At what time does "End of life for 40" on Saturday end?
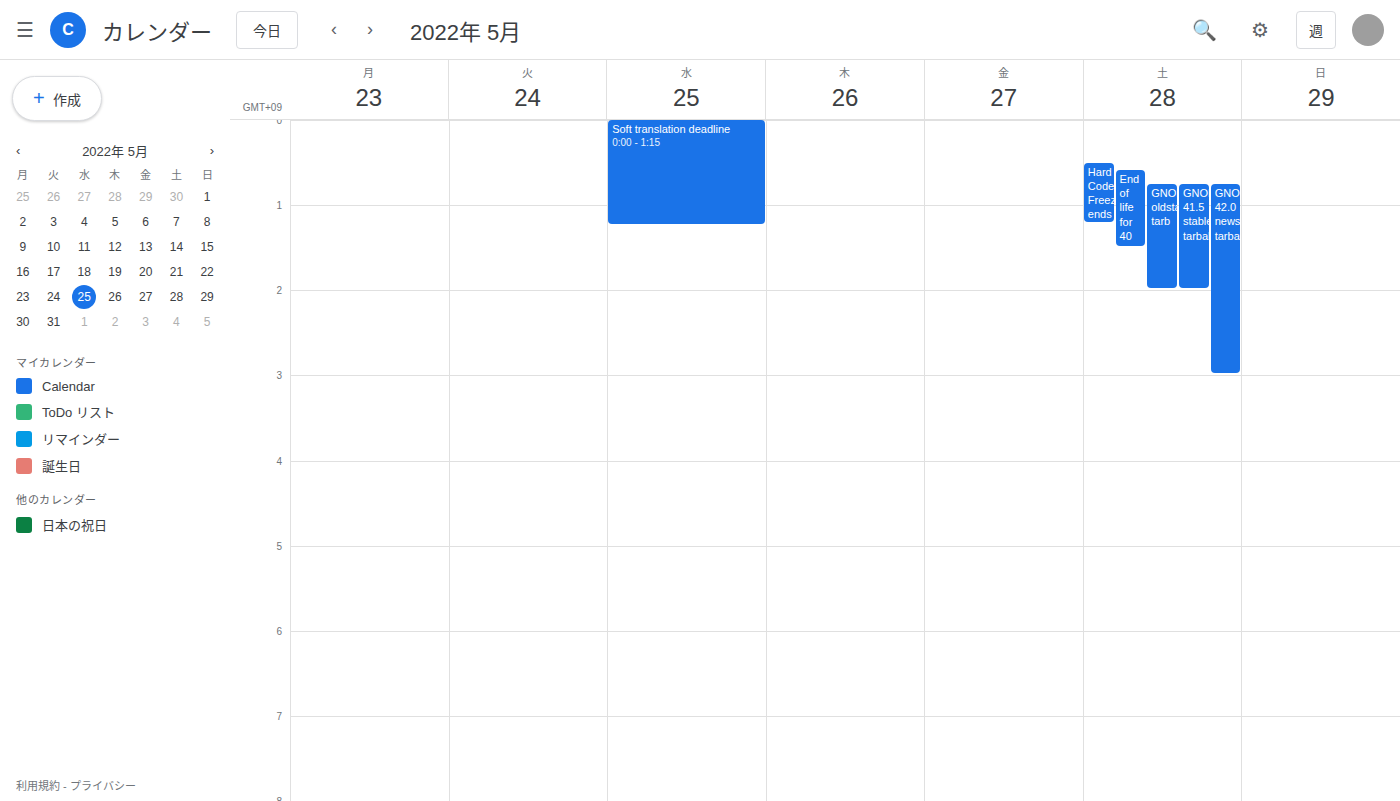
1:30 AM